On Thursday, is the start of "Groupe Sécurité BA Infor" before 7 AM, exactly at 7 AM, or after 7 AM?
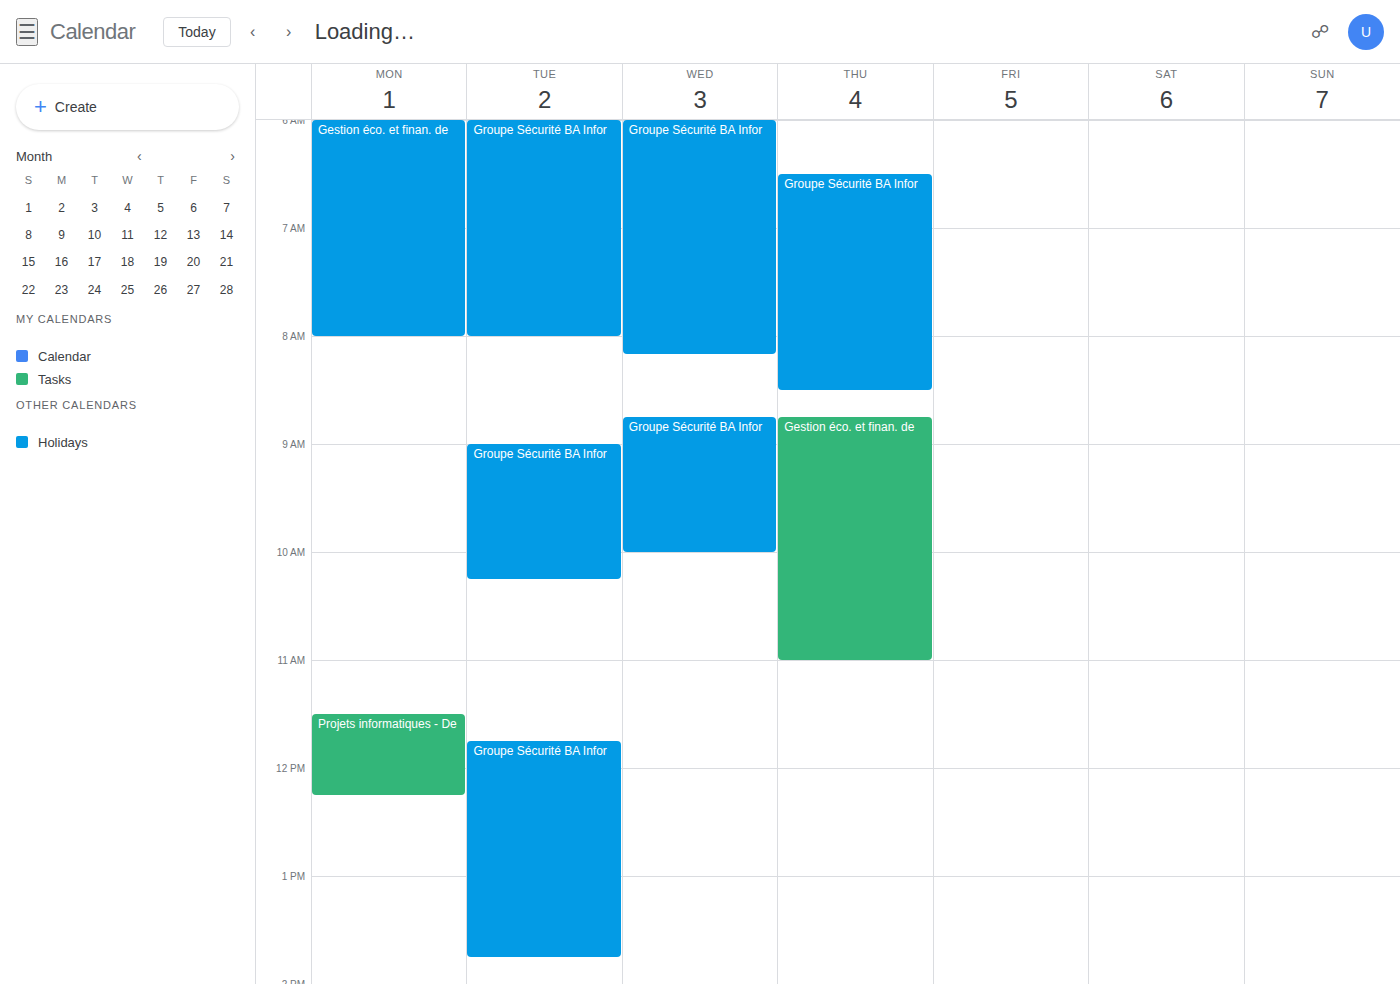
6:30 AM -- before 7 AM, 30 minutes above the 7 AM line.